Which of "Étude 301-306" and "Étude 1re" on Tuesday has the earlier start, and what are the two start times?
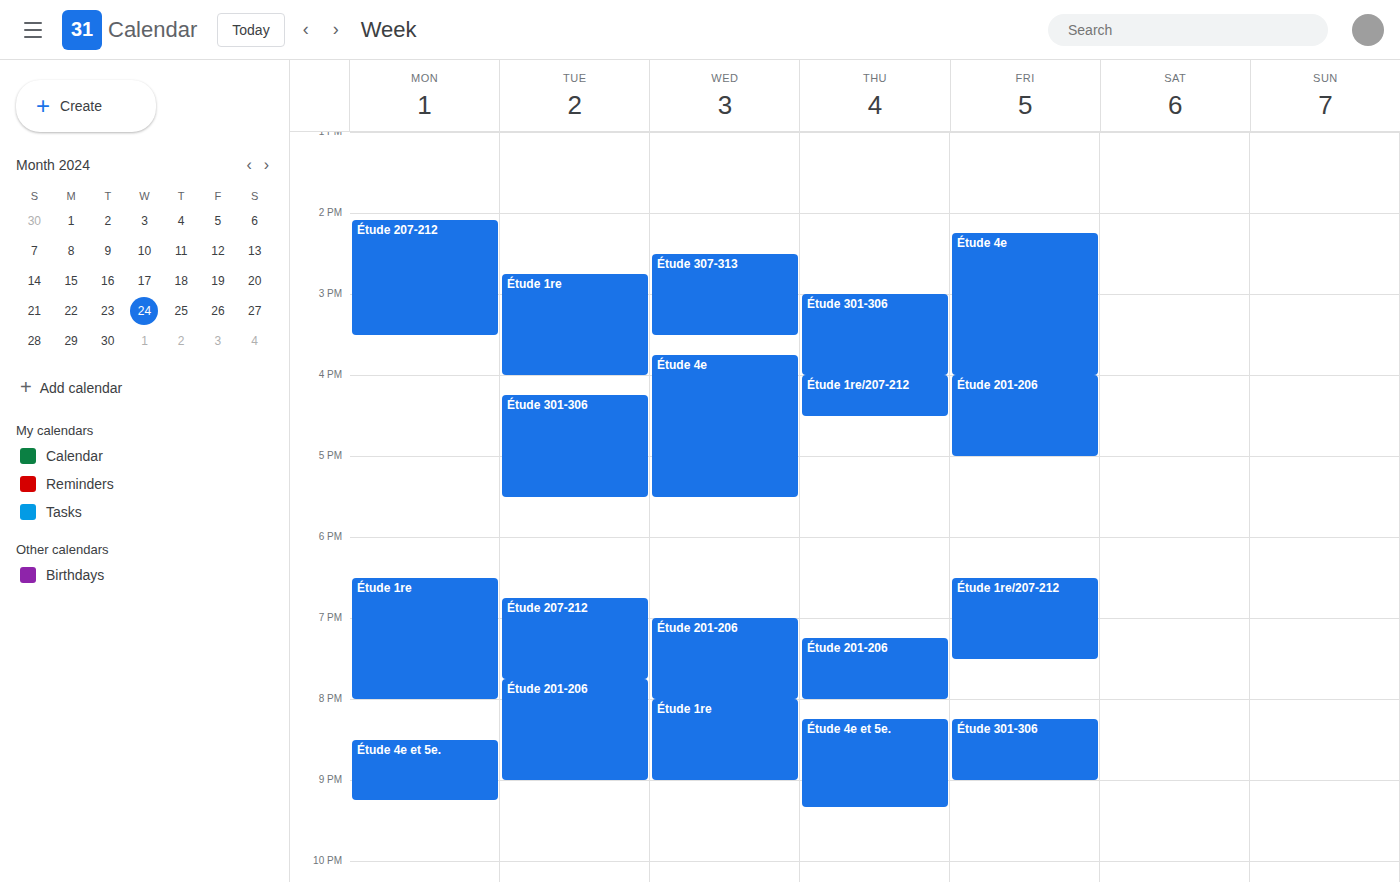
"Étude 1re" 2:45 PM; "Étude 301-306" 4:15 PM.